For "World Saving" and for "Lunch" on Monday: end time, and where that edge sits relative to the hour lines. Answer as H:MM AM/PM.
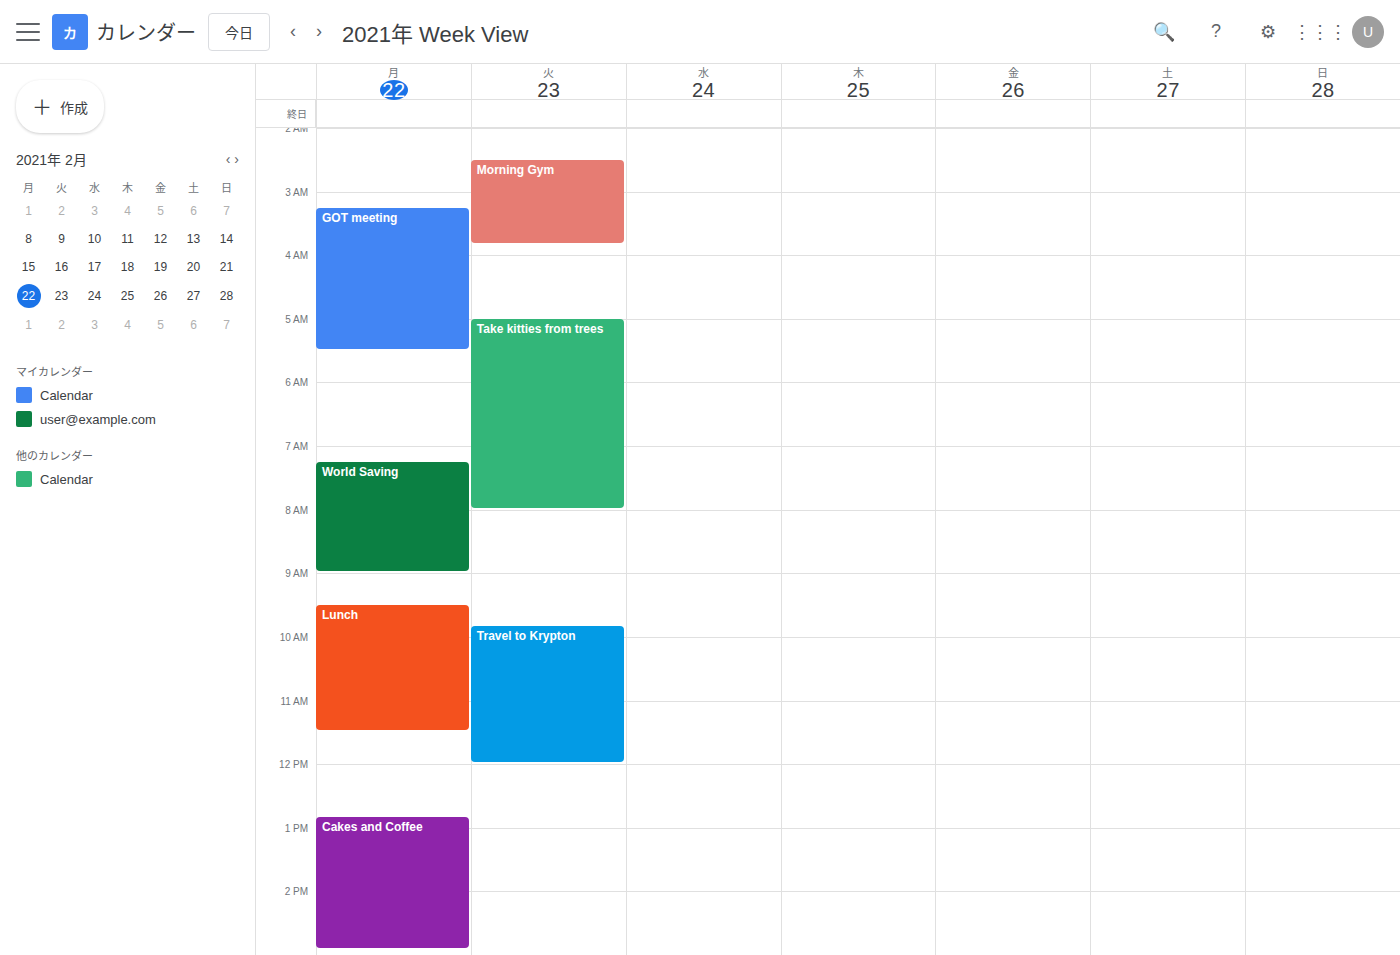
"World Saving": 9:00 AM, exactly on the 9 AM line. "Lunch": 11:30 AM, halfway between the 11 AM and 12 PM lines.